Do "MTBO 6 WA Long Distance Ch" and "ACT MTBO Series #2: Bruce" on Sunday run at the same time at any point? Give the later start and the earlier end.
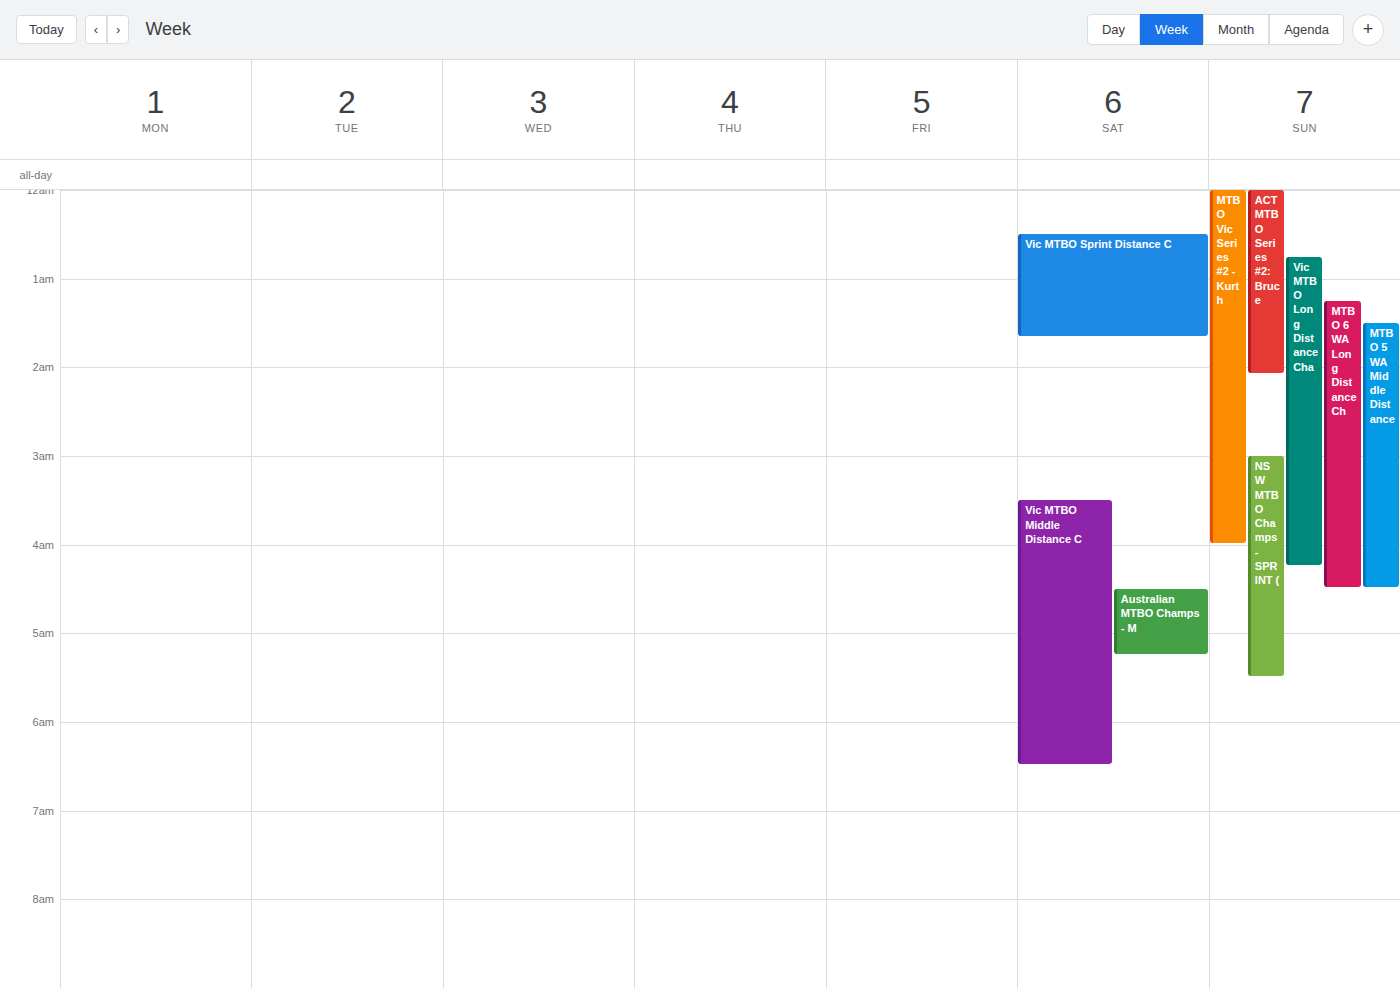
"MTBO 6 WA Long Distance Ch" starts at 01:15, before "ACT MTBO Series #2: Bruce" ends at 02:05 -- they overlap.